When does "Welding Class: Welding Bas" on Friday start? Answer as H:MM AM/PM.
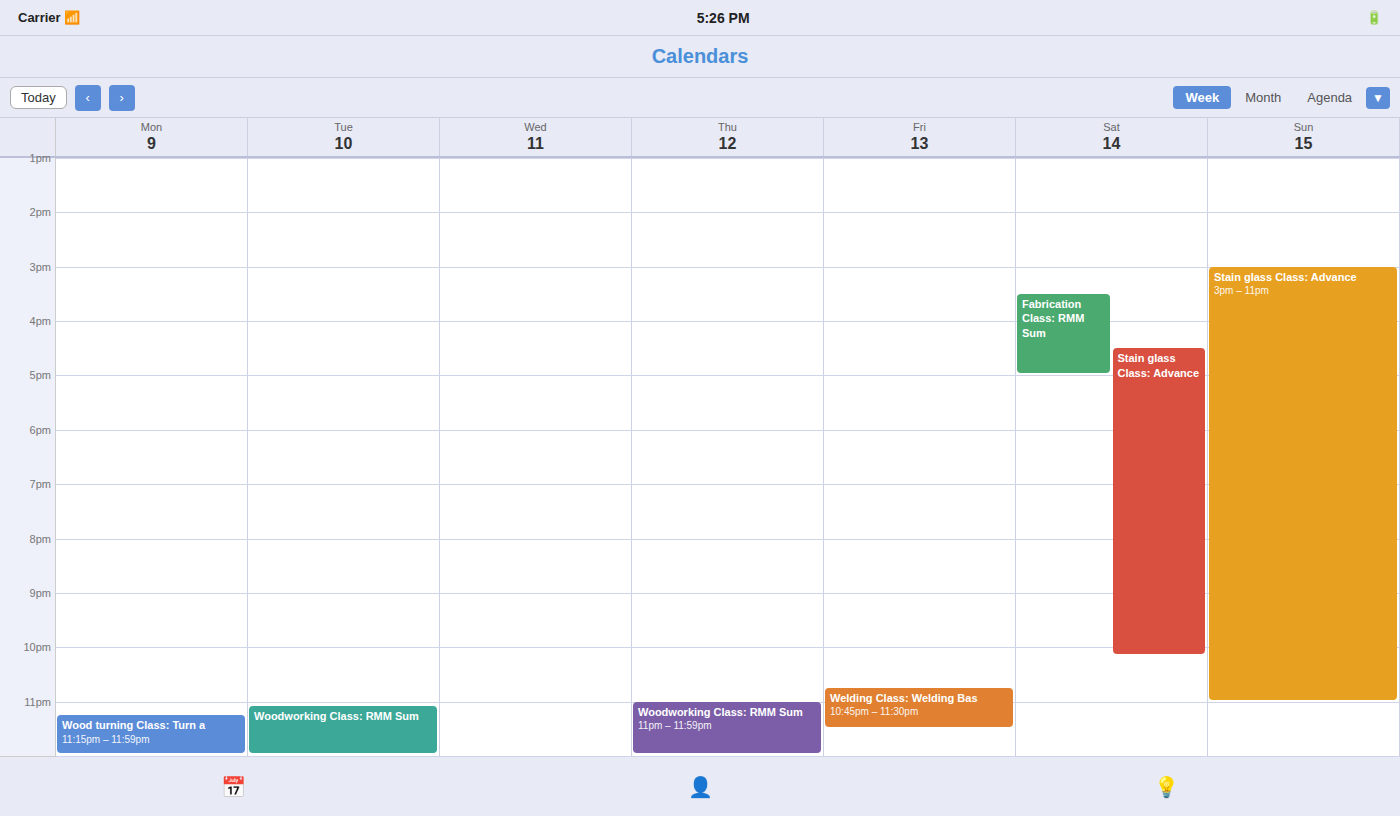
10:45 PM